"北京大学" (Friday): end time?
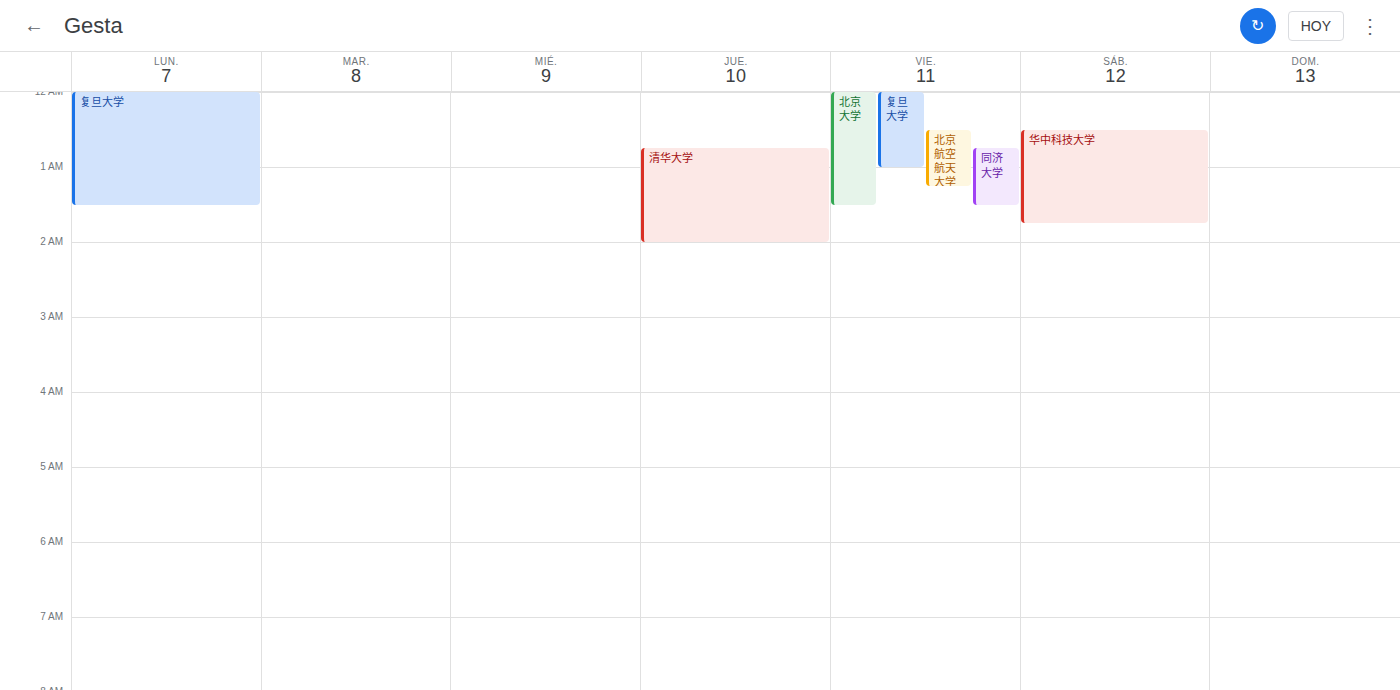
1:30 AM